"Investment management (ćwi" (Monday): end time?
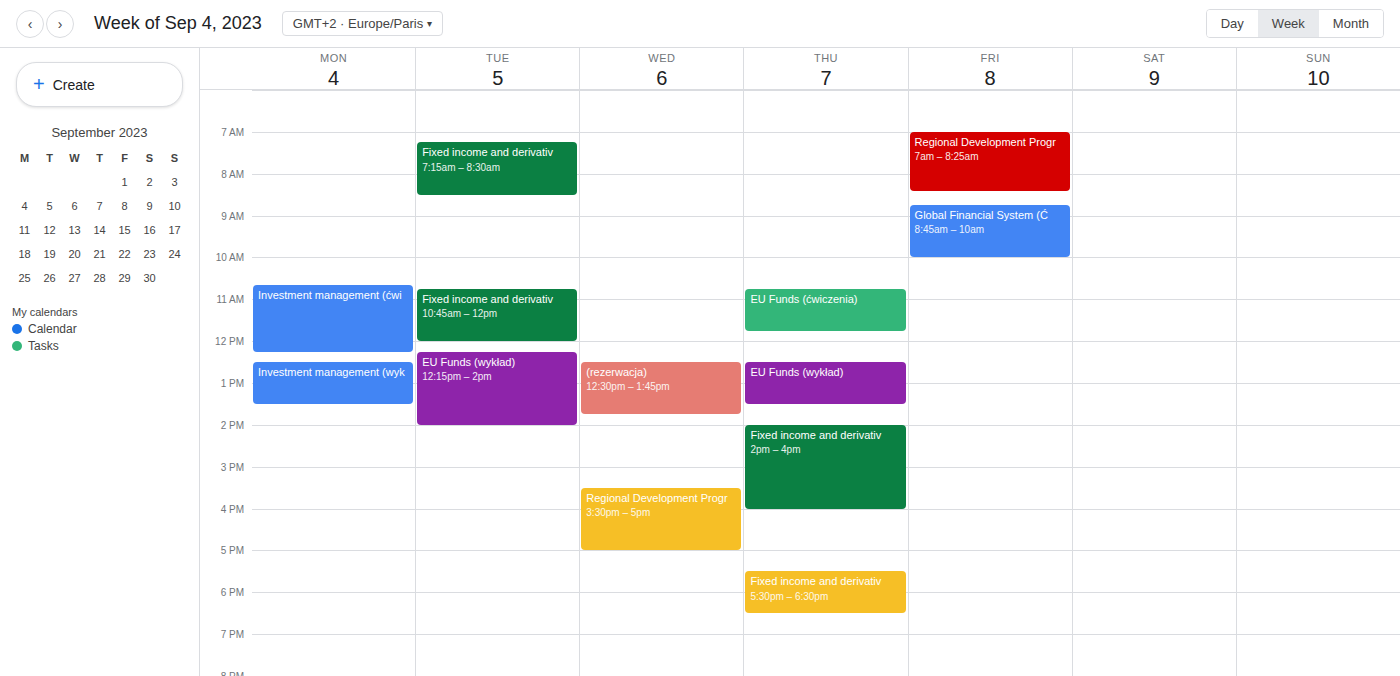
12:15 PM